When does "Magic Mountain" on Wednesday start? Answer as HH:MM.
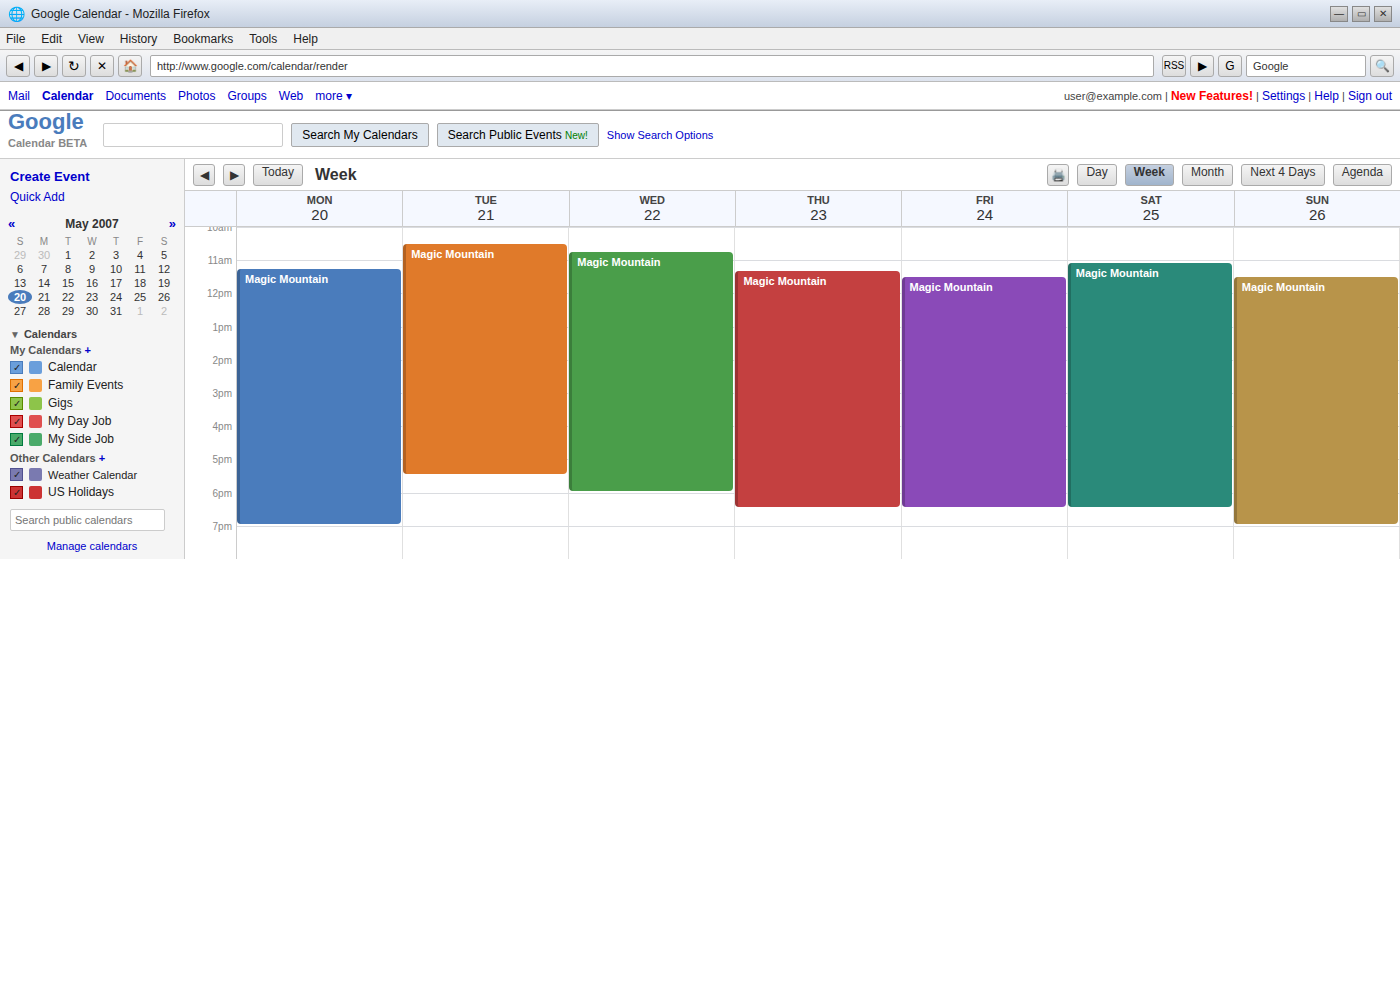
10:45